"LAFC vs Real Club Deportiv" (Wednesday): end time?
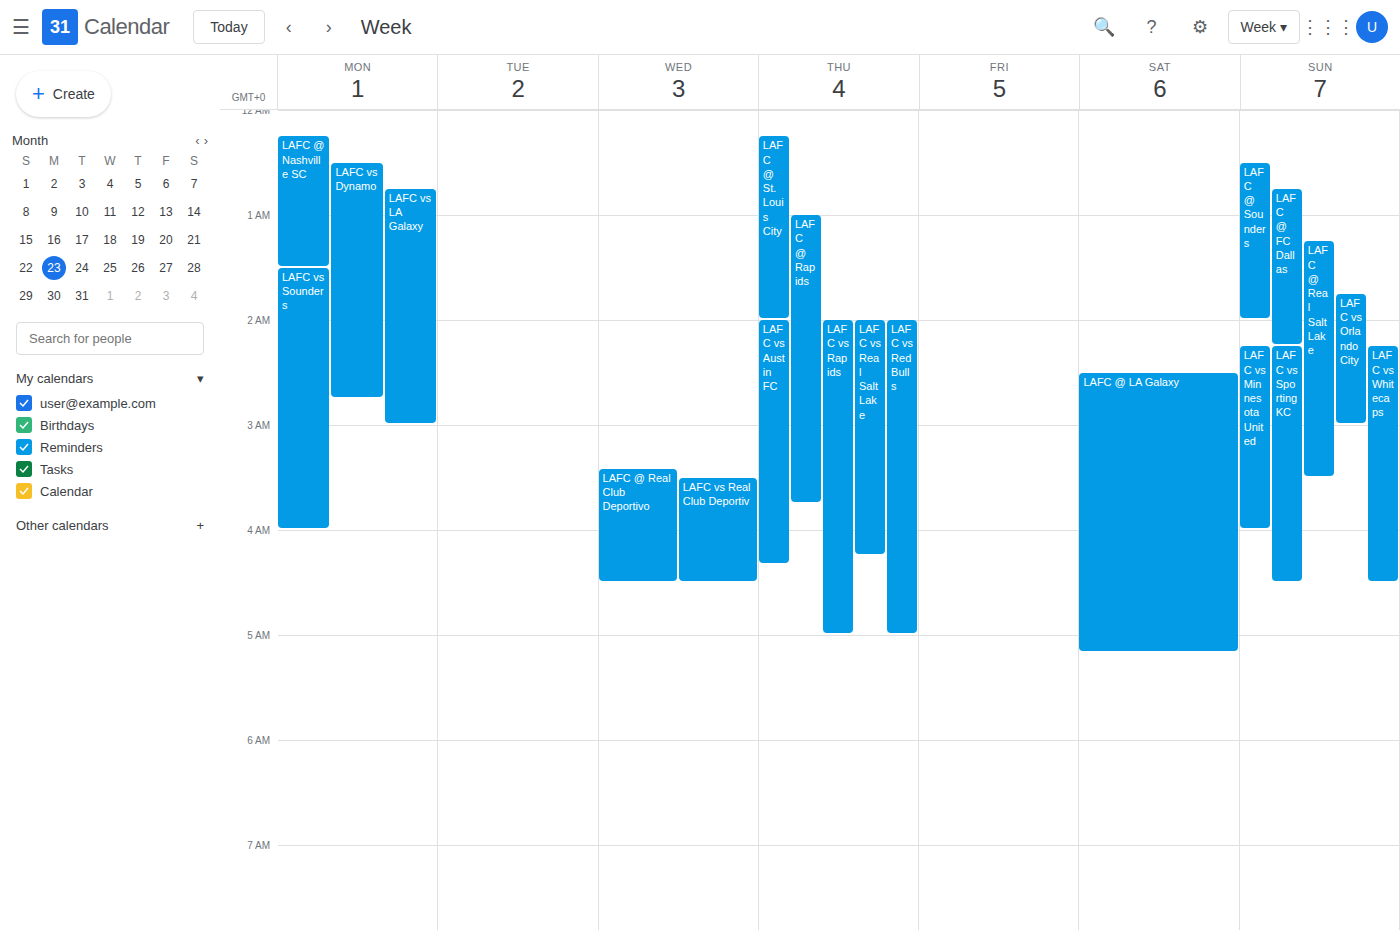
4:30 AM